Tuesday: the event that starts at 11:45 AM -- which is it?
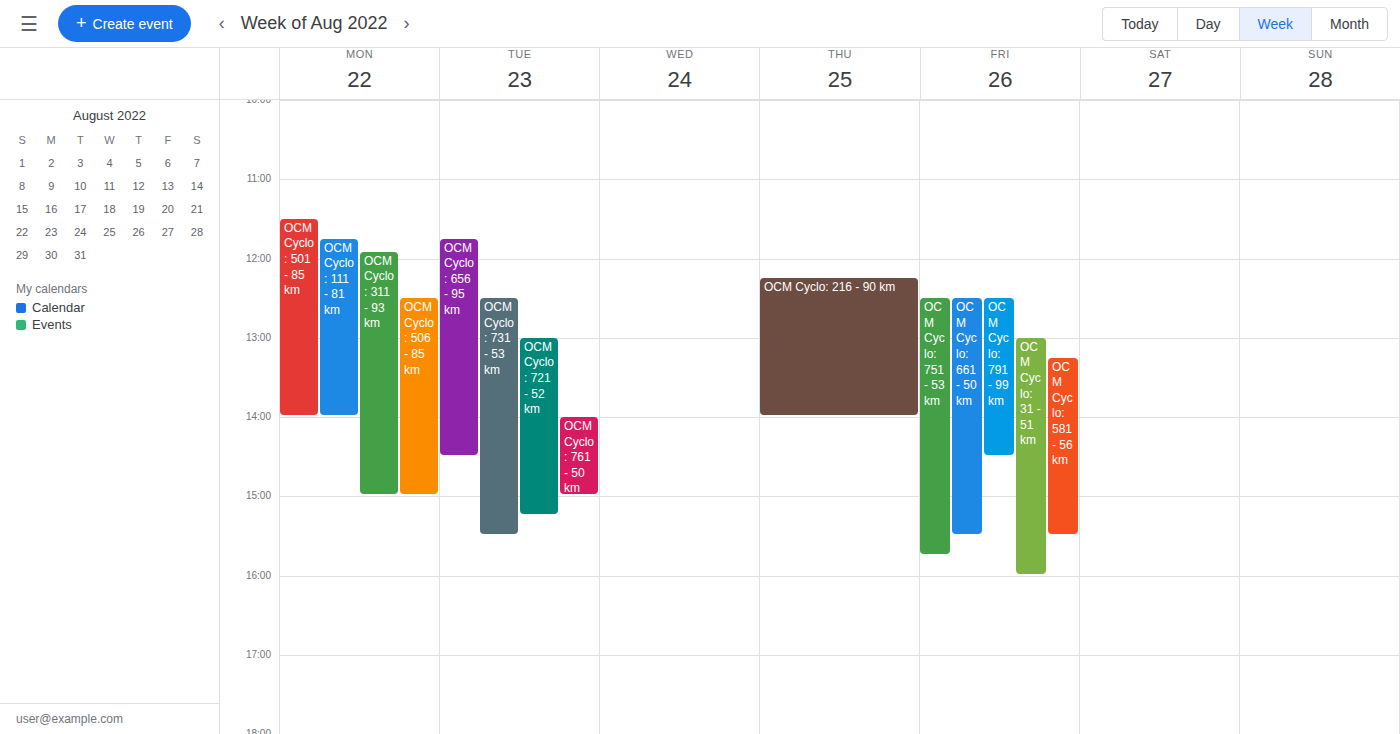
"OCM Cyclo: 656 - 95 km"